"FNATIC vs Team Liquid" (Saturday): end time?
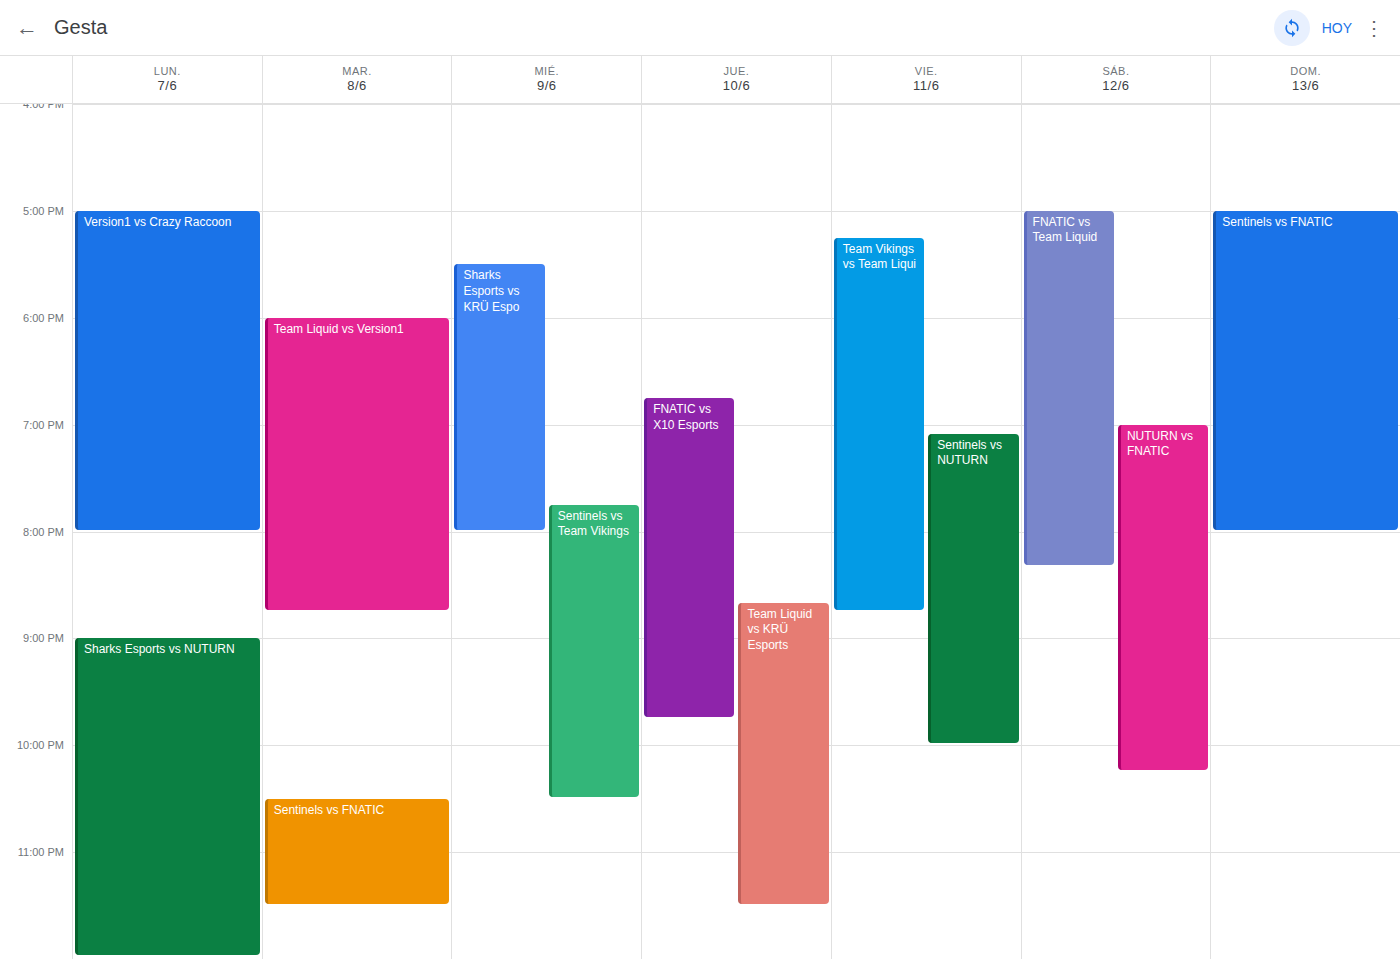
8:20 PM